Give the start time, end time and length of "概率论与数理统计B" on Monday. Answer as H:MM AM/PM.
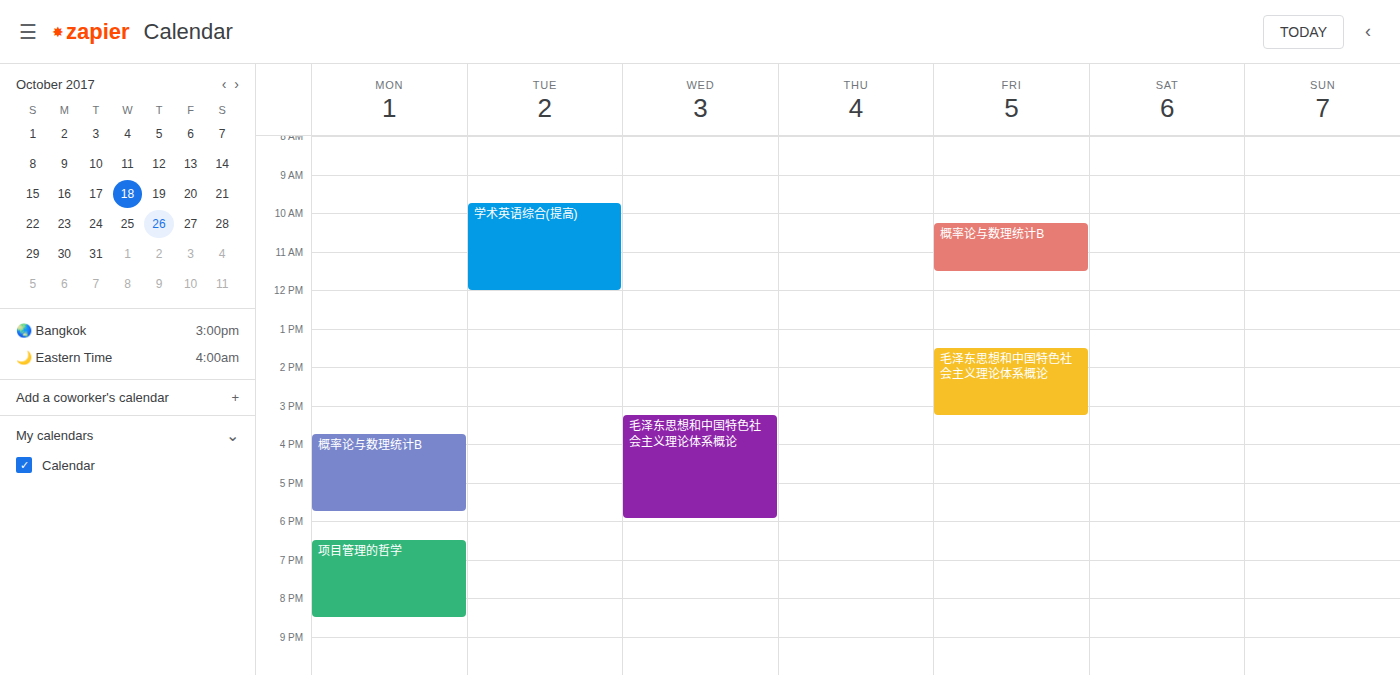
3:45 PM to 5:45 PM, 2 hours